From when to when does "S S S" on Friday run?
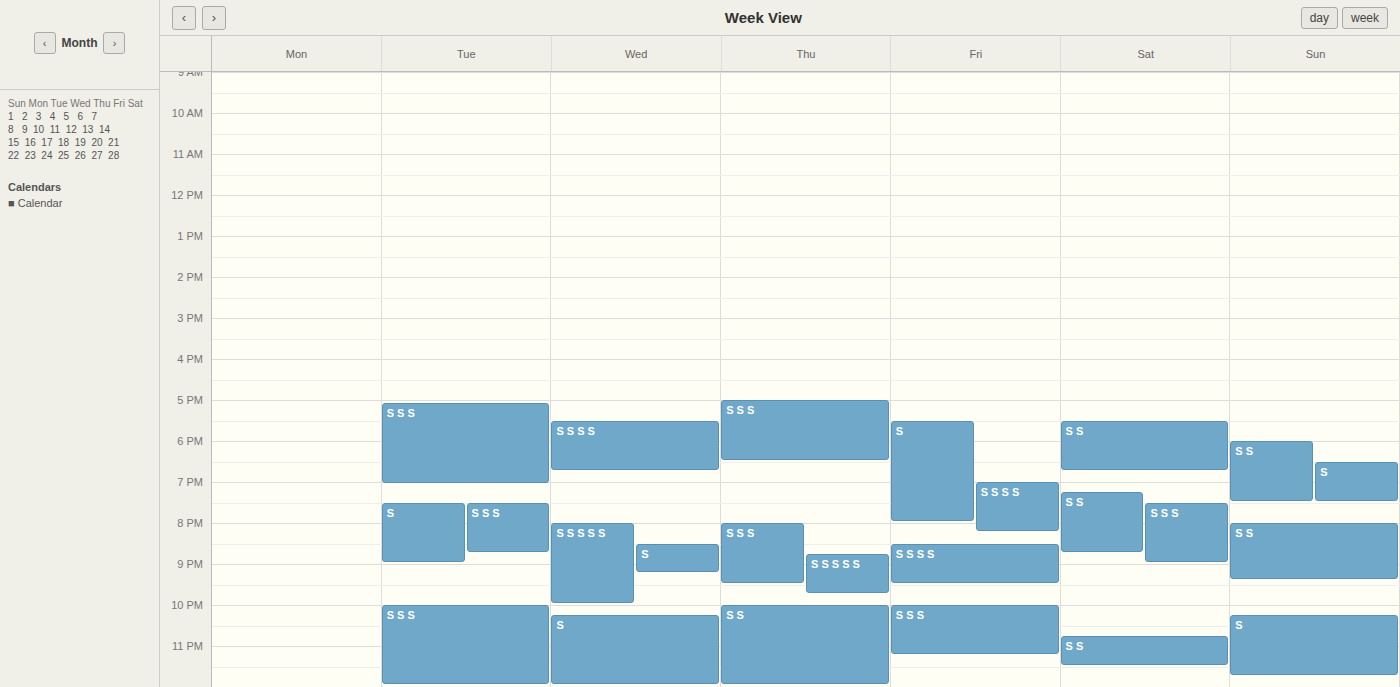
10:00 PM to 11:15 PM